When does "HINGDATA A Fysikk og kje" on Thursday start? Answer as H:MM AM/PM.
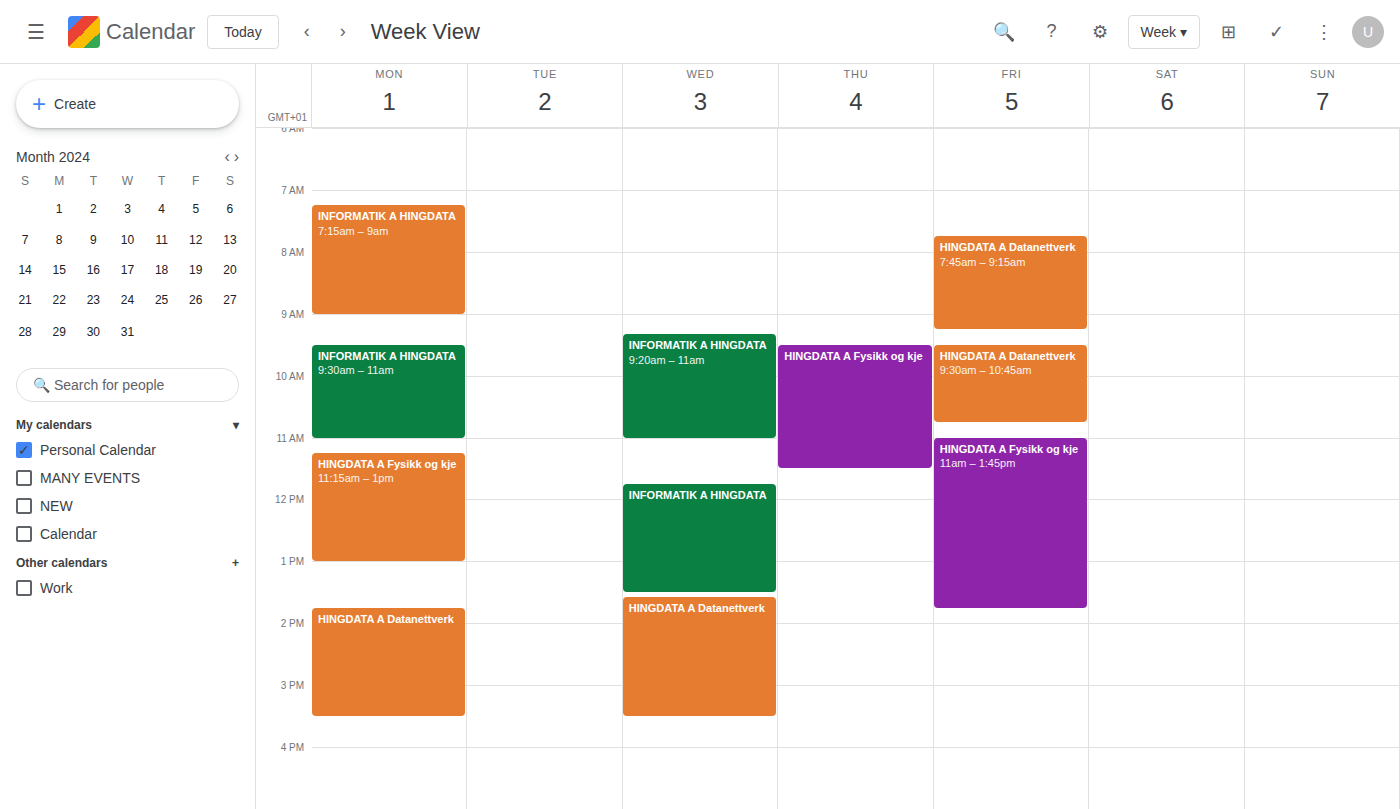
9:30 AM